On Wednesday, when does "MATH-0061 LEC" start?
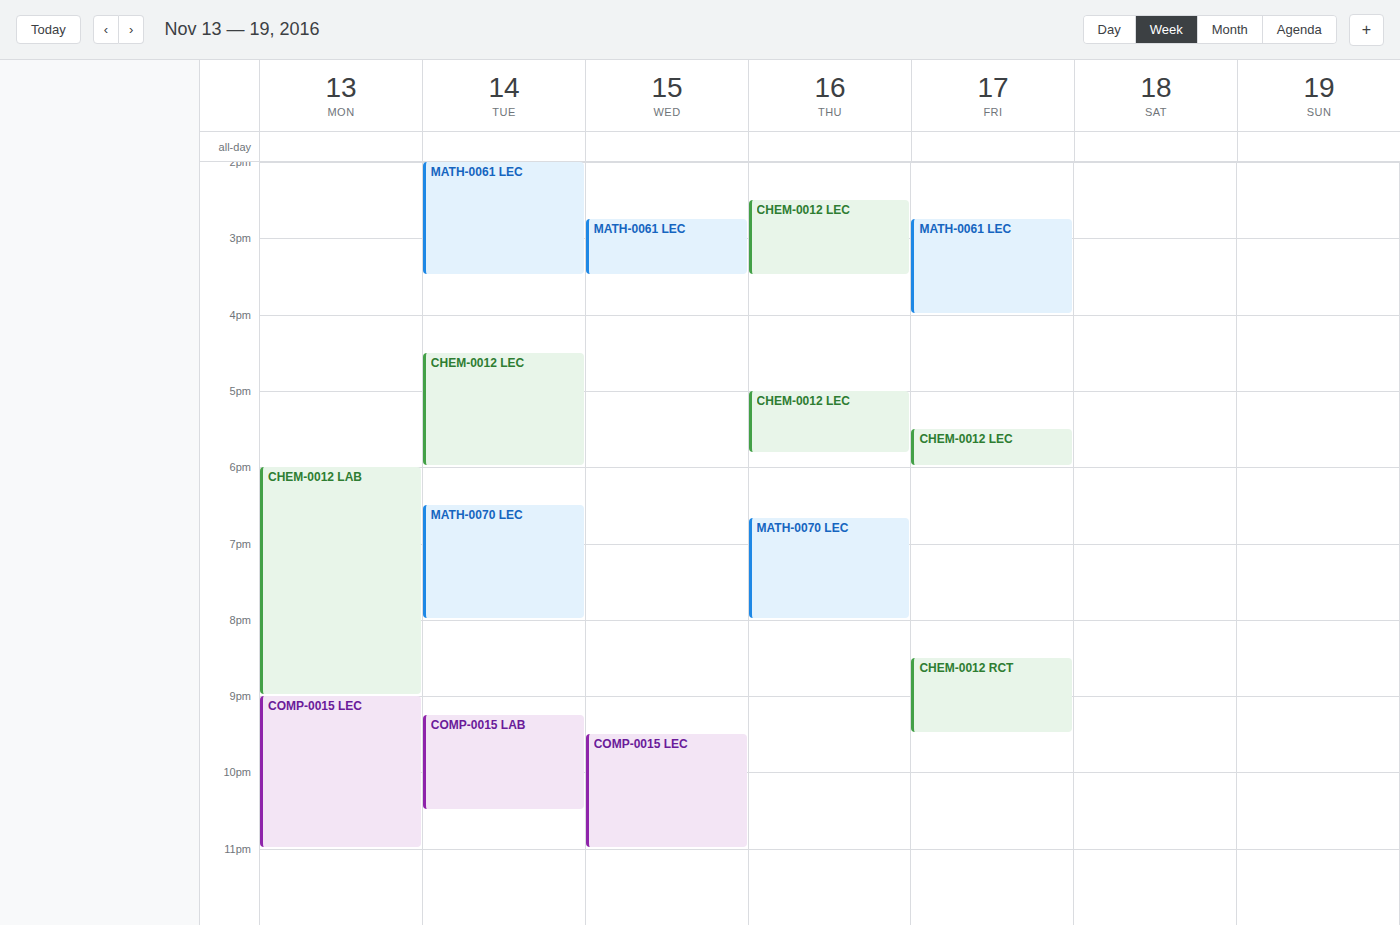
2:45 PM